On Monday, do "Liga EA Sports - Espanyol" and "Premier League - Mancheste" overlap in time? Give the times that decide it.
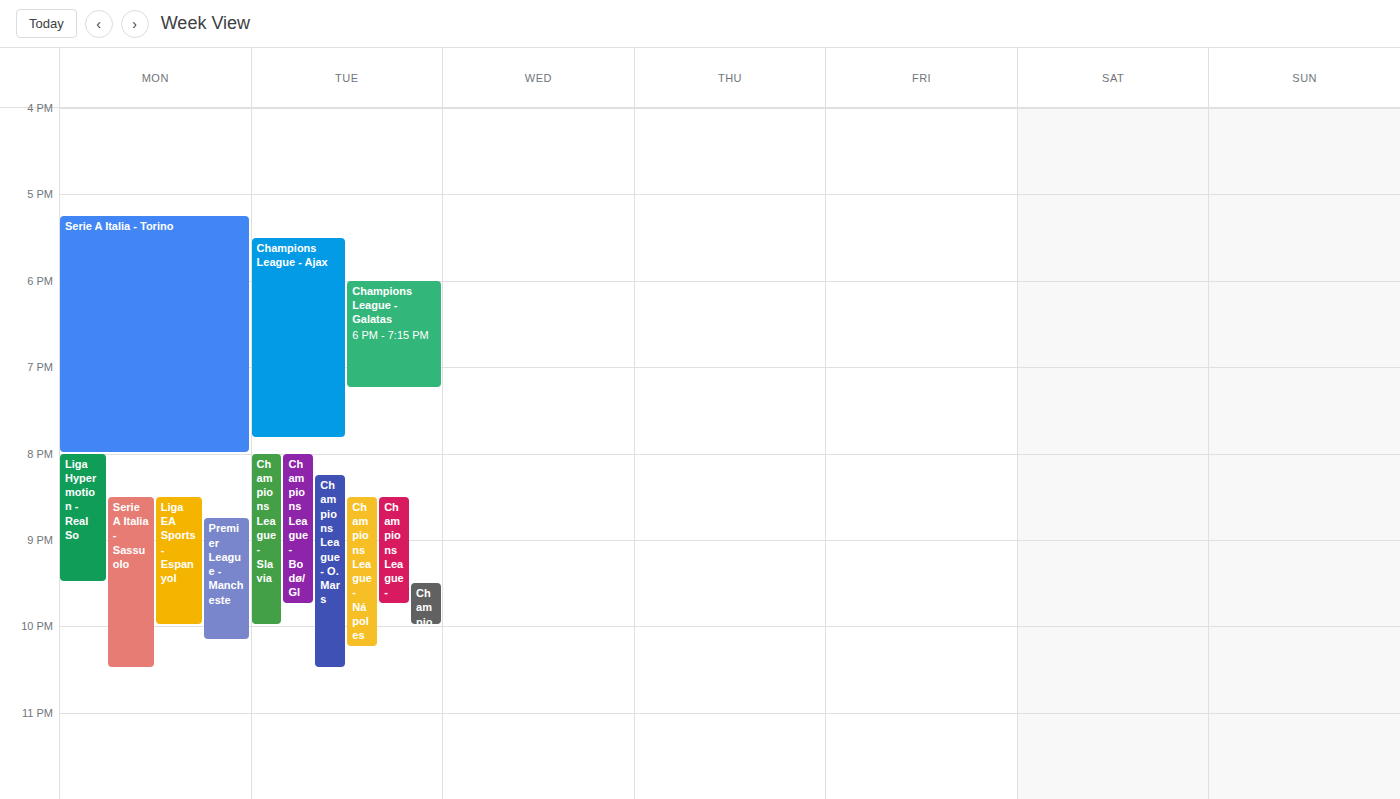
"Premier League - Mancheste" starts at 8:45 PM, before "Liga EA Sports - Espanyol" ends at 10:00 PM -- they overlap.